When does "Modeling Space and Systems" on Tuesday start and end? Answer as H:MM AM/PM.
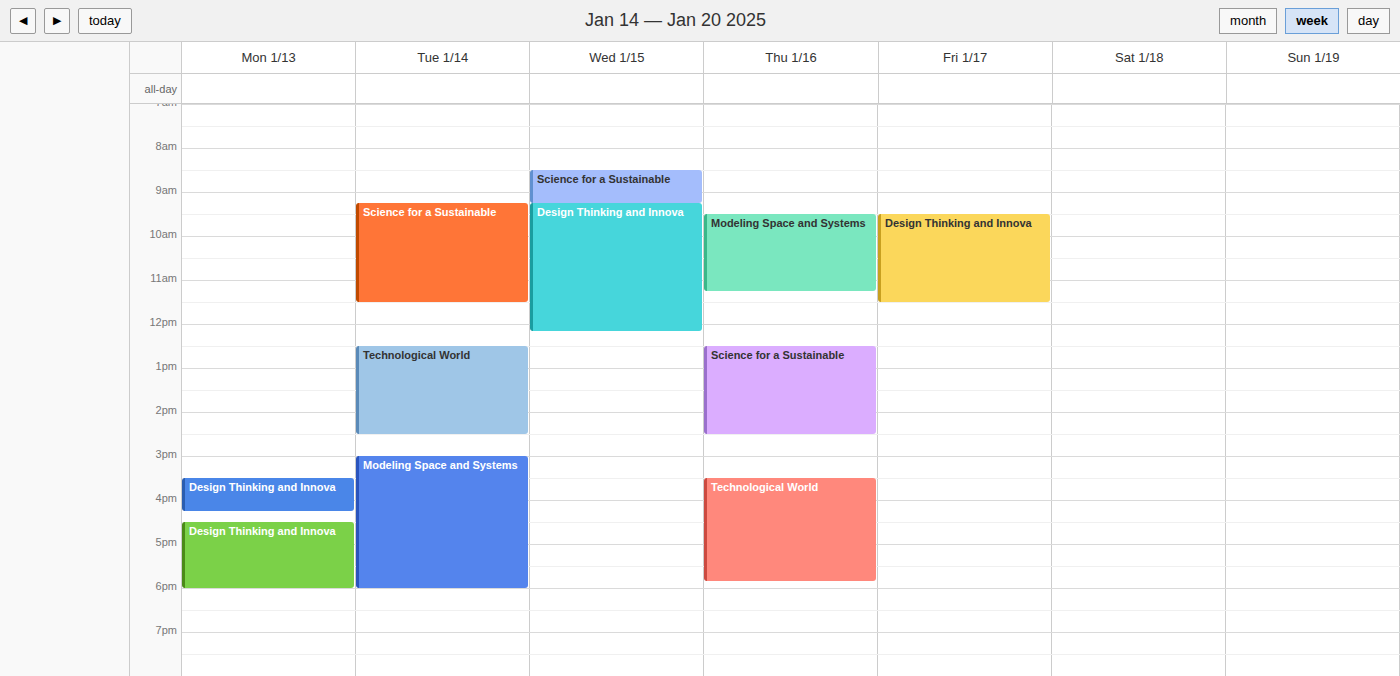
3:00 PM to 6:00 PM